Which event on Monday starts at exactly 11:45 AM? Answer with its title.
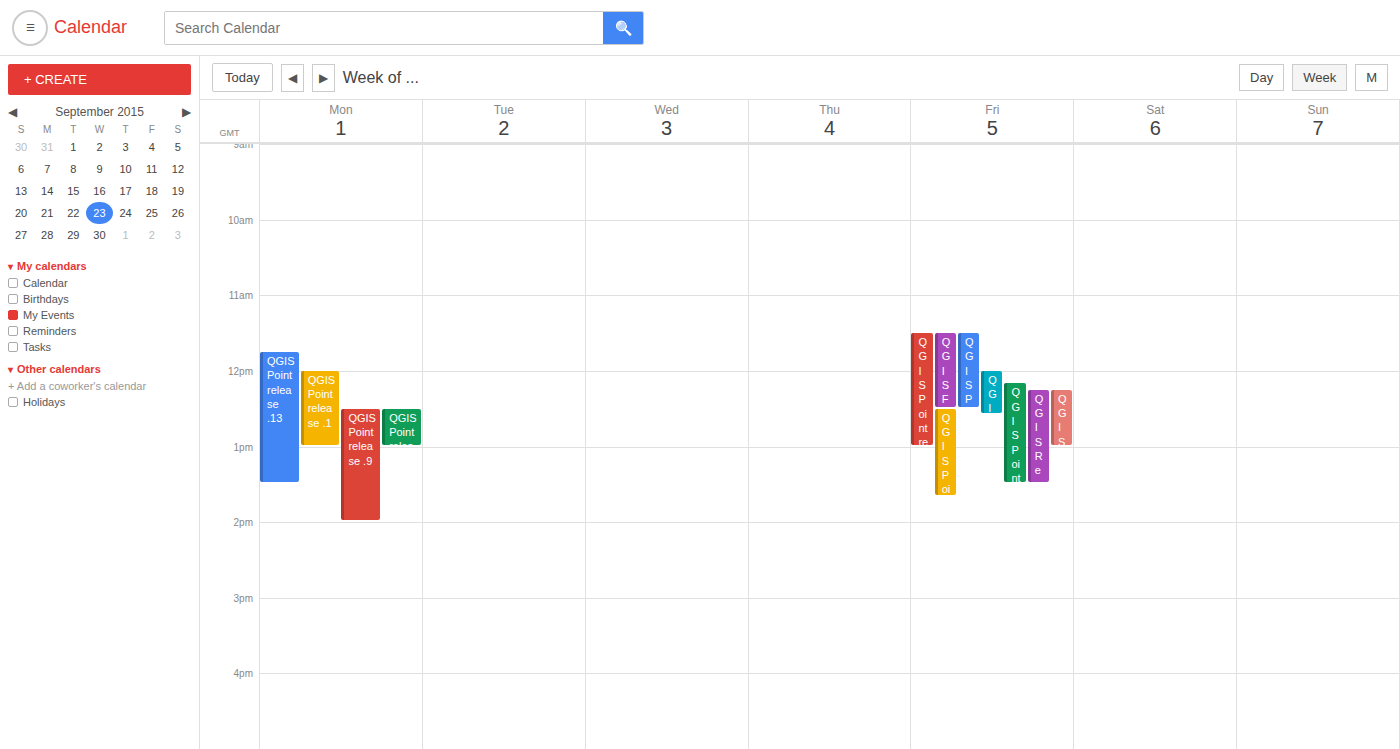
"QGIS Point release .13"